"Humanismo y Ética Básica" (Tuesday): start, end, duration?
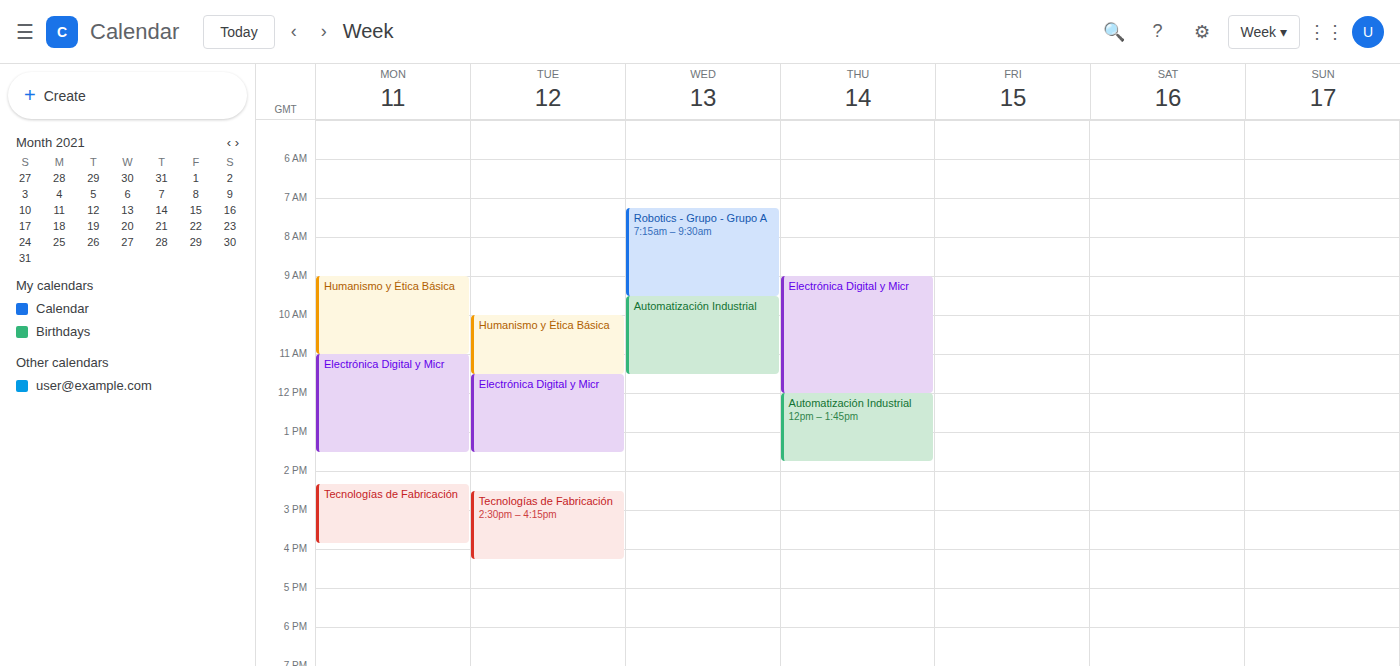
10:00 AM to 11:30 AM, 1 hour 30 minutes